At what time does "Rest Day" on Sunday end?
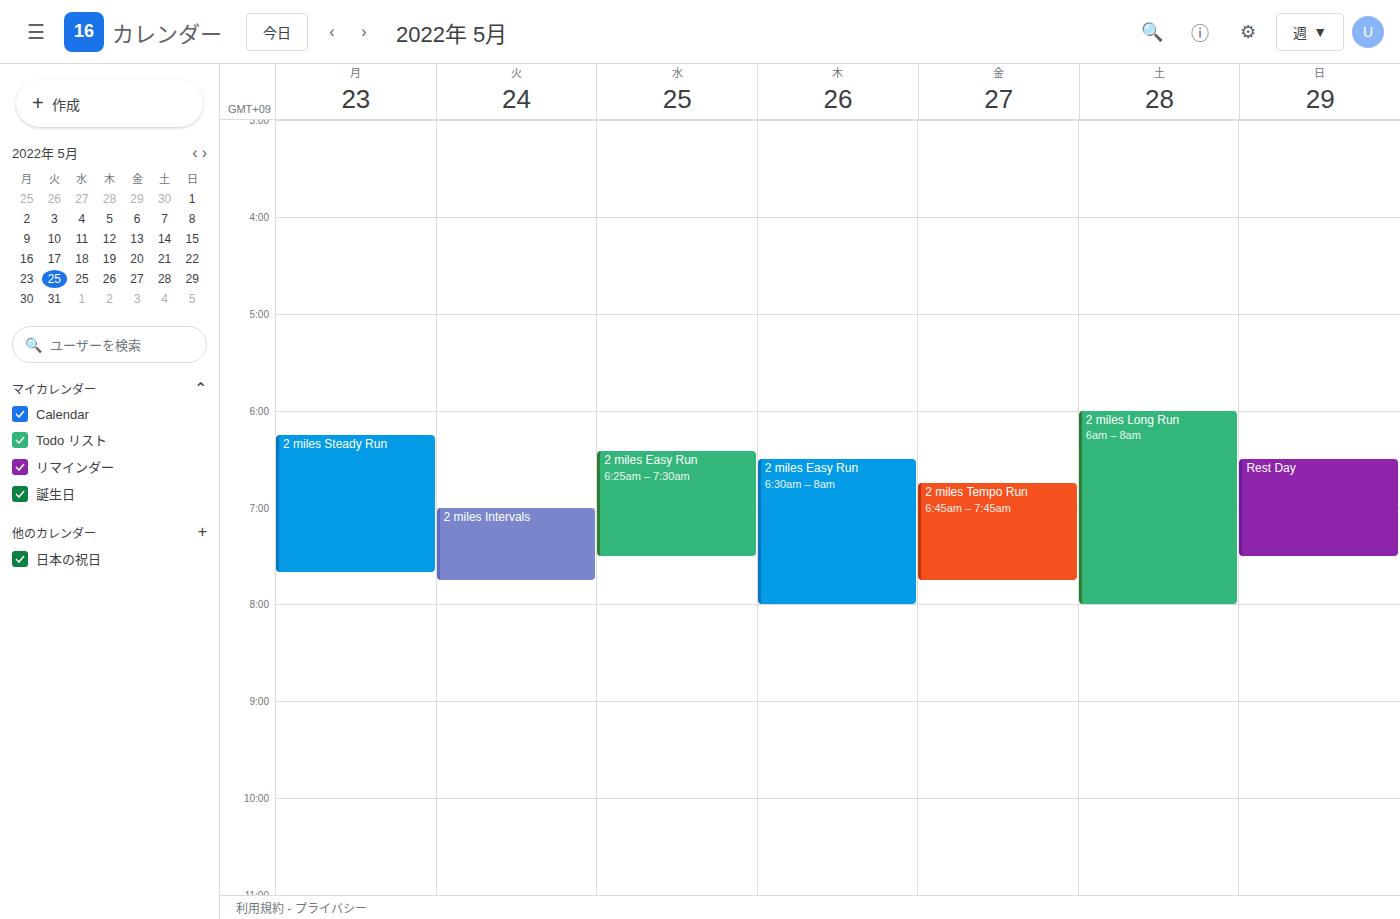
7:30 AM